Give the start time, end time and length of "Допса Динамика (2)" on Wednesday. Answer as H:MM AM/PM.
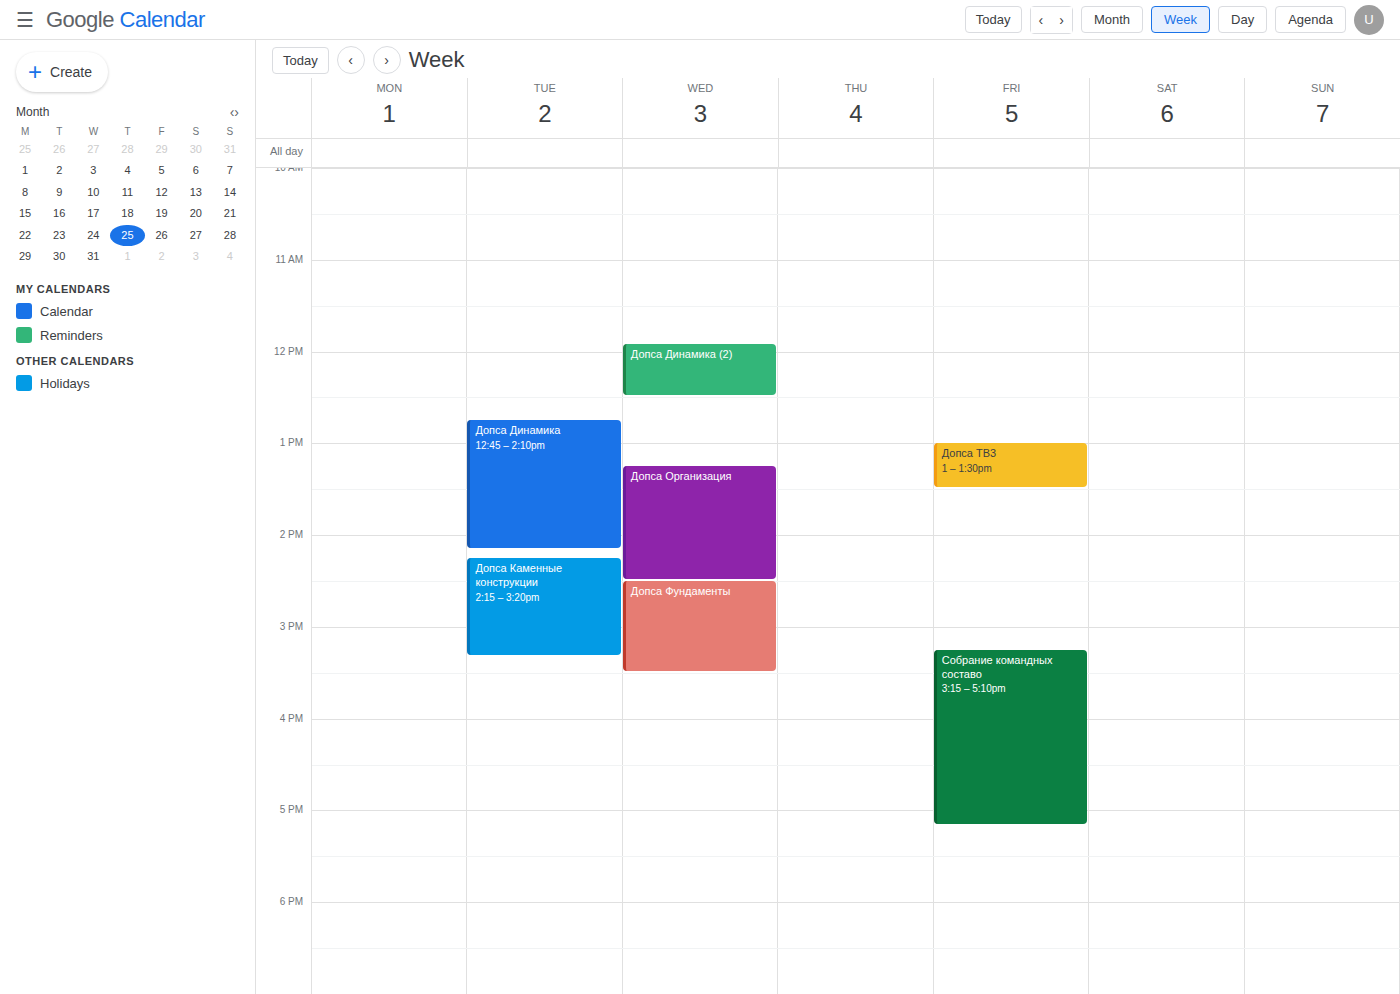
11:55 AM to 12:30 PM, 35 minutes